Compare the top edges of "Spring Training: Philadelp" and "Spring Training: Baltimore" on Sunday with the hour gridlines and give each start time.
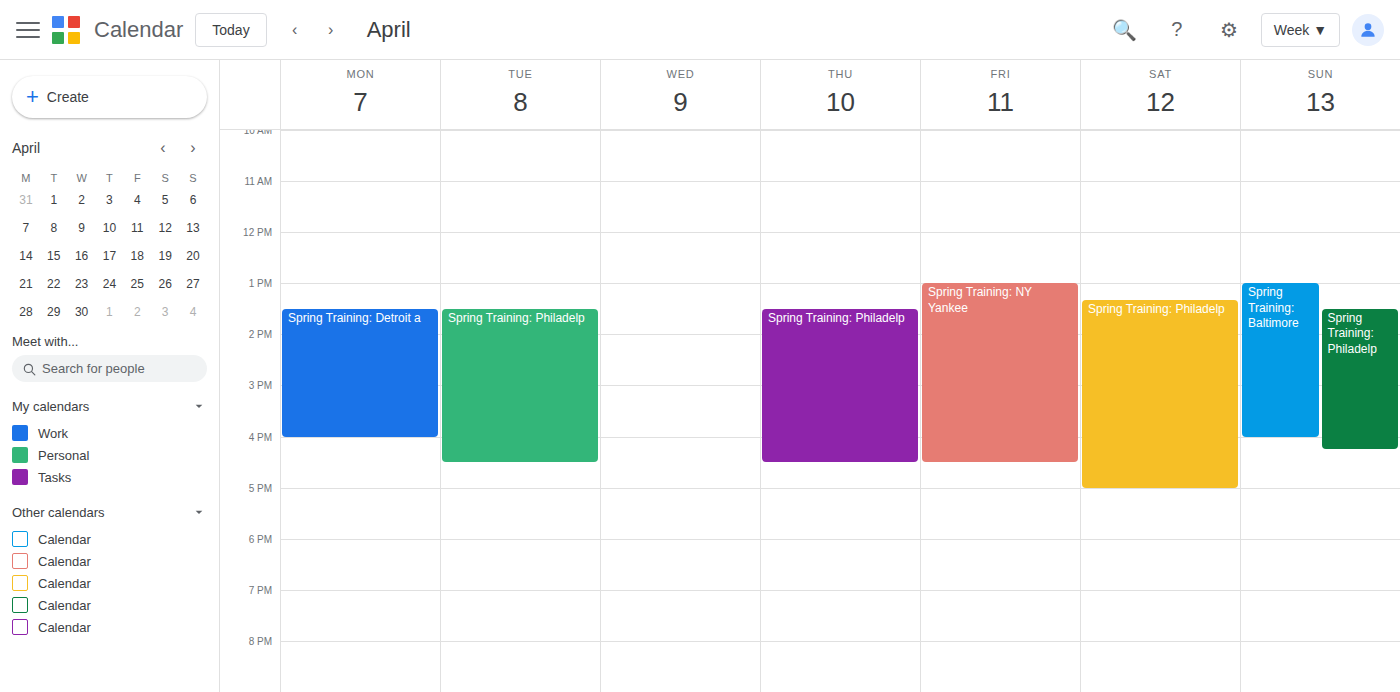
"Spring Training: Philadelp": 1:30 PM, halfway between the 1 PM and 2 PM lines. "Spring Training: Baltimore": 1:00 PM, exactly on the 1 PM line.